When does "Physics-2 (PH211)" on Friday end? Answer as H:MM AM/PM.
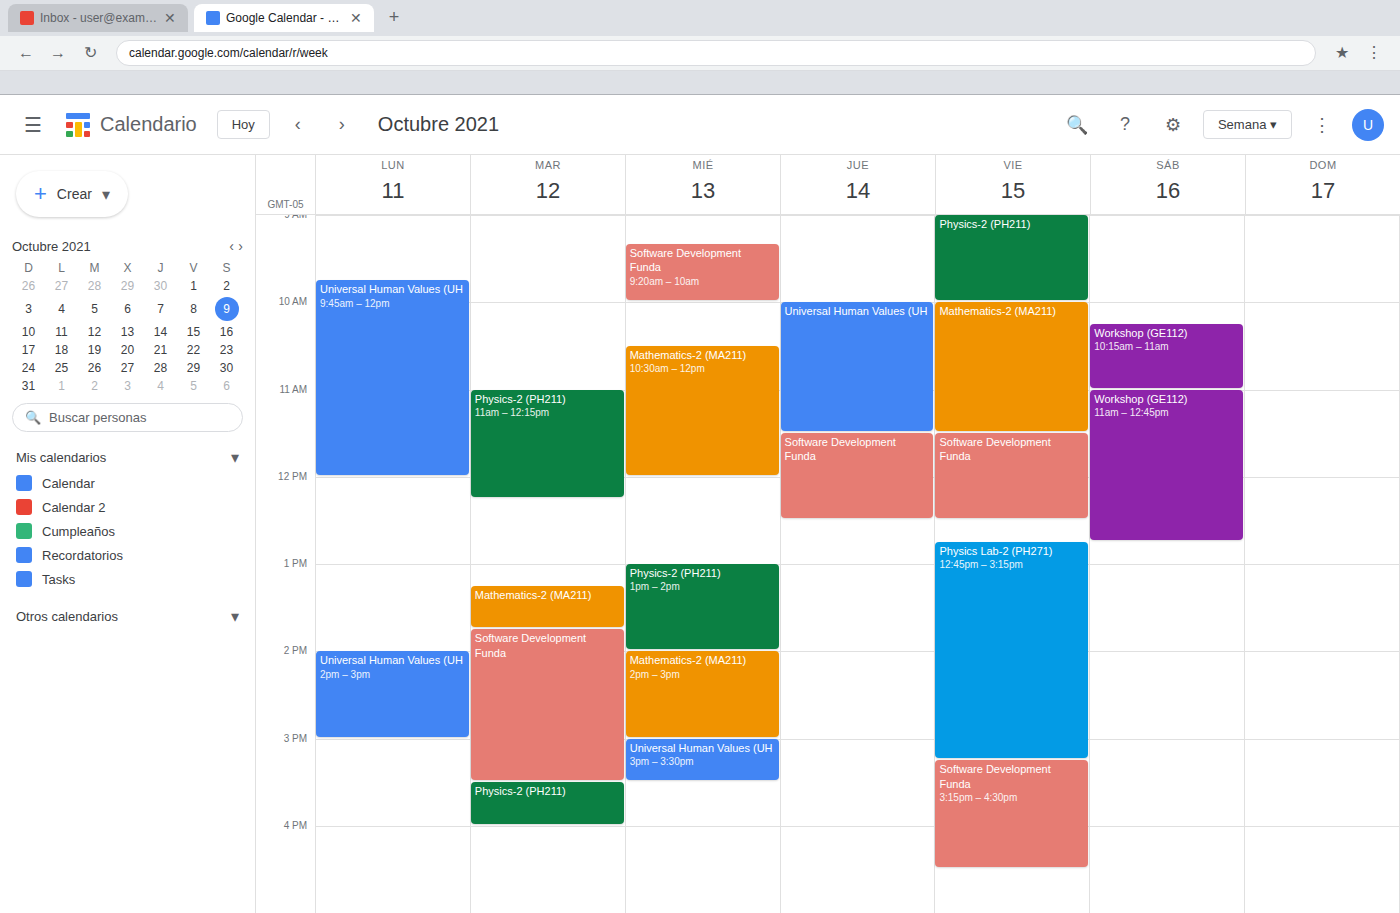
10:00 AM